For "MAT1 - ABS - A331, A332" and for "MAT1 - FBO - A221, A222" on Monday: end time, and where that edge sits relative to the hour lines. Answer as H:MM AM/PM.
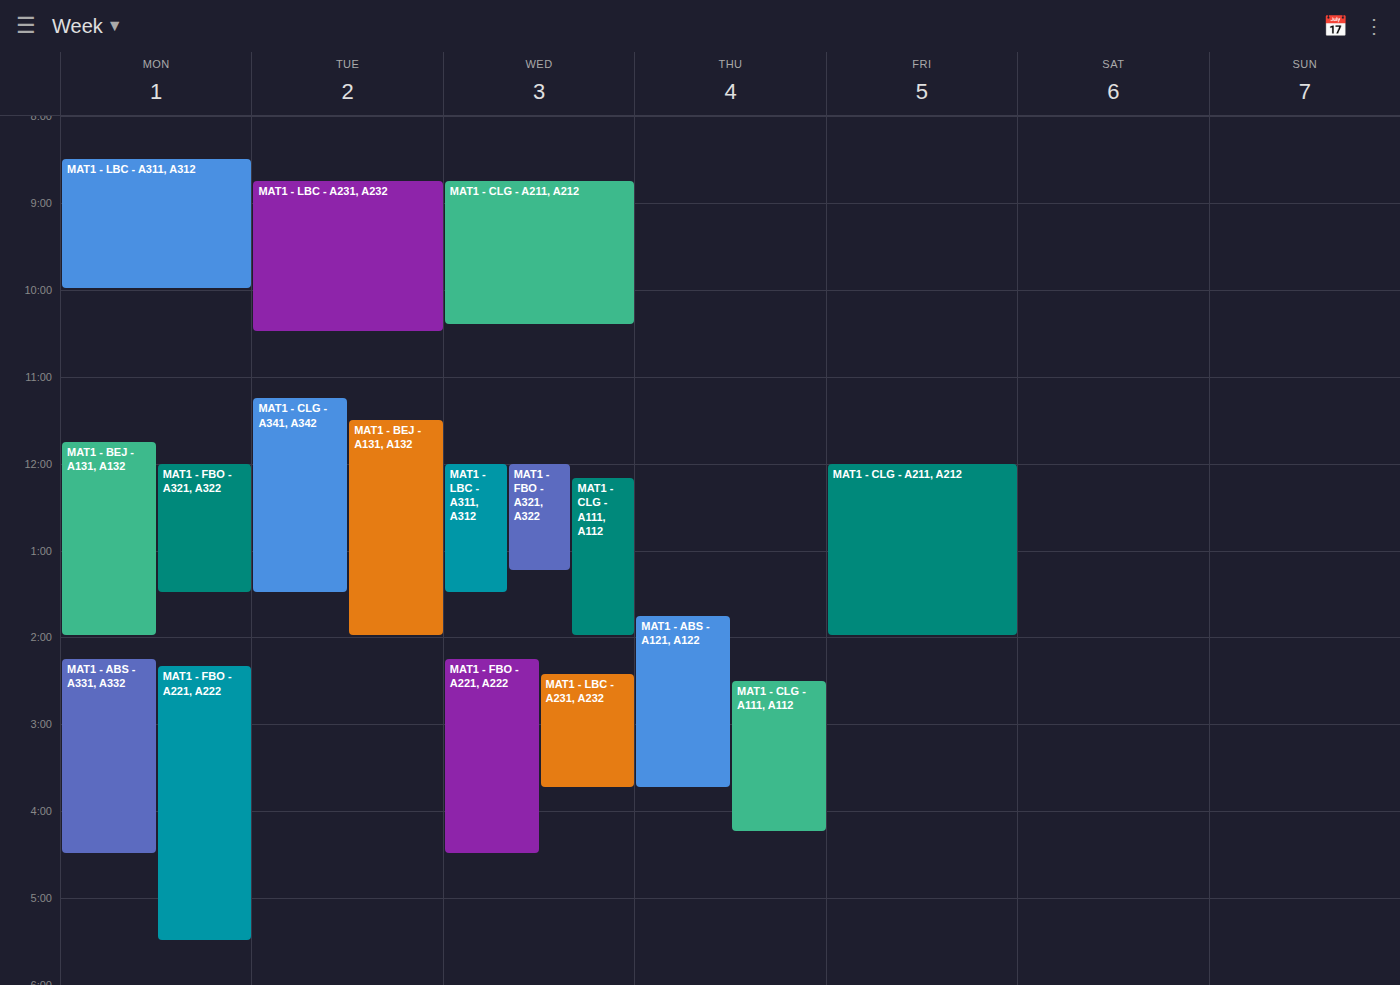
"MAT1 - ABS - A331, A332": 4:30 PM, halfway between the 4 PM and 5 PM lines. "MAT1 - FBO - A221, A222": 5:30 PM, halfway between the 5 PM and 6 PM lines.